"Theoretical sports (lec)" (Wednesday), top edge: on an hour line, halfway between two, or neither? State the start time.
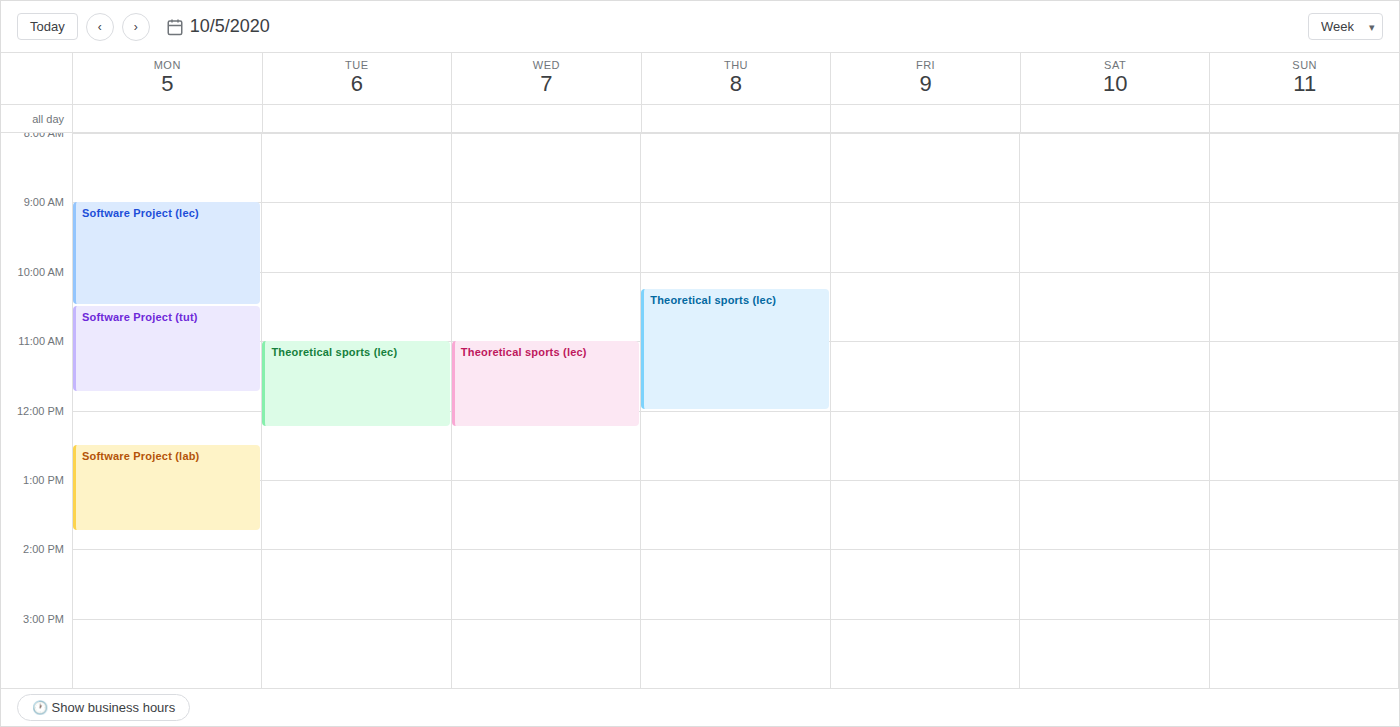
11:00 AM -- exactly on the 11 AM line.